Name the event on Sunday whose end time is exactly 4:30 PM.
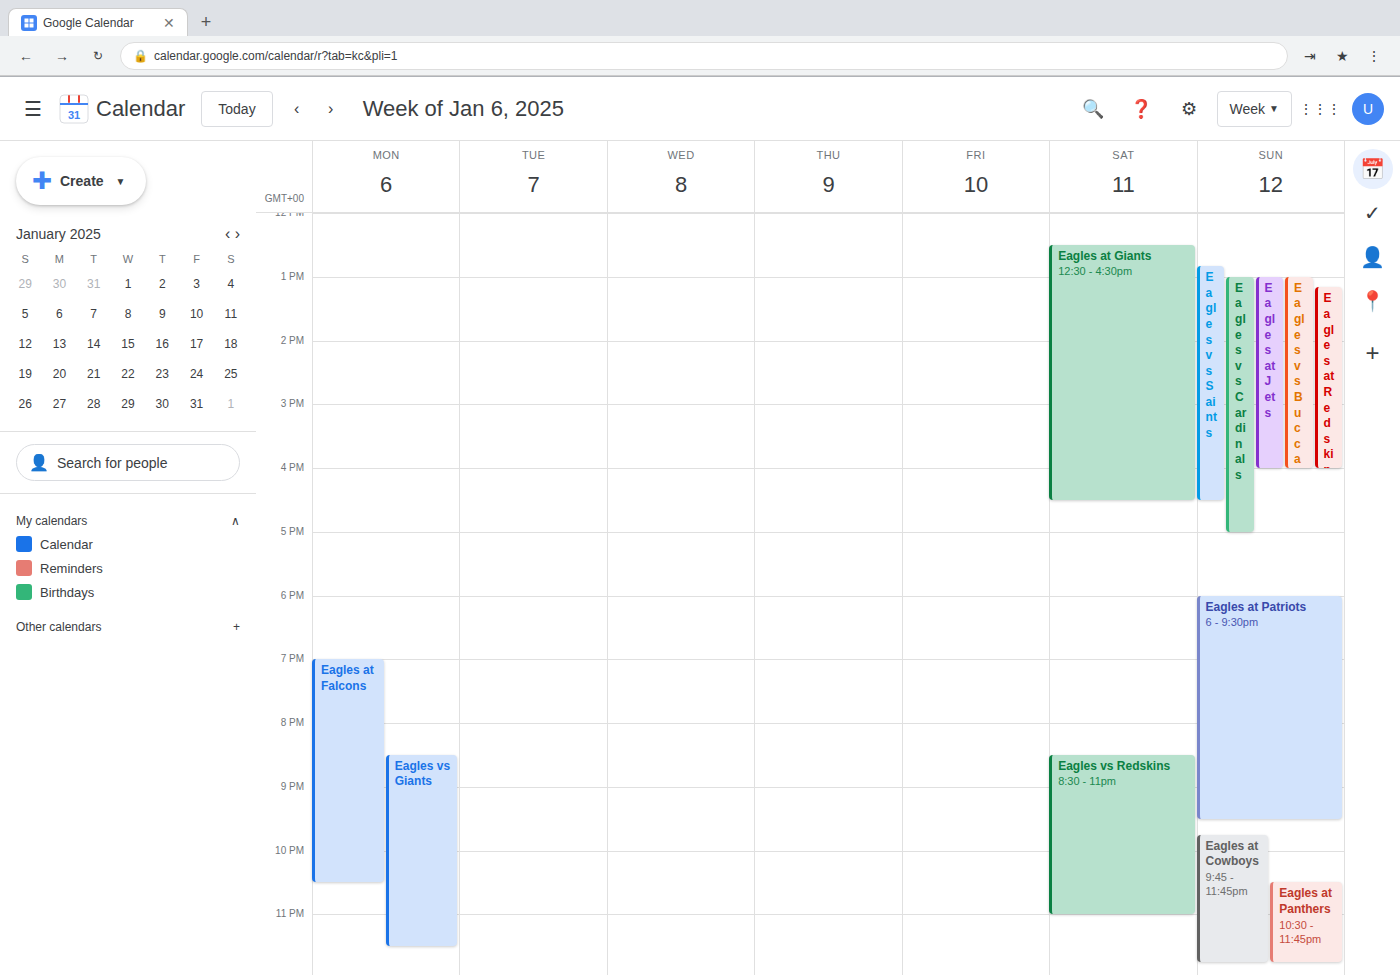
"Eagles vs Saints"